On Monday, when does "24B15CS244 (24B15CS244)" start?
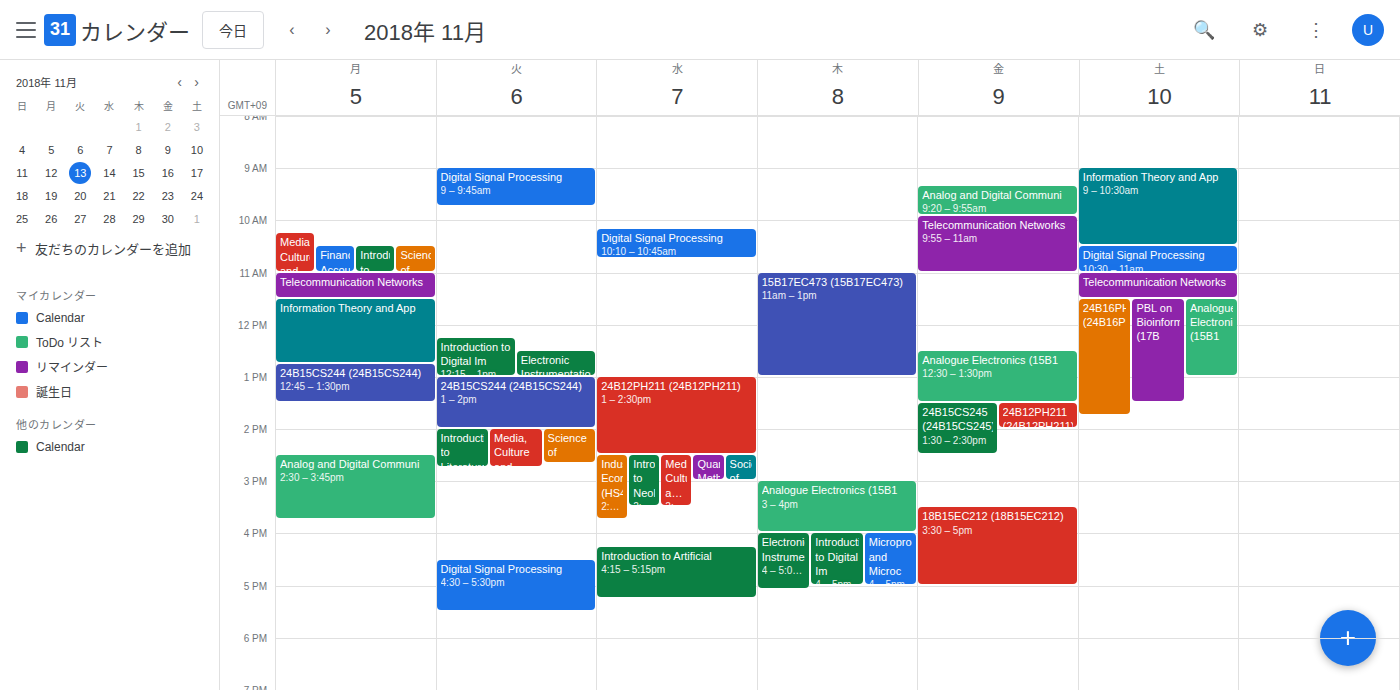
12:45 PM